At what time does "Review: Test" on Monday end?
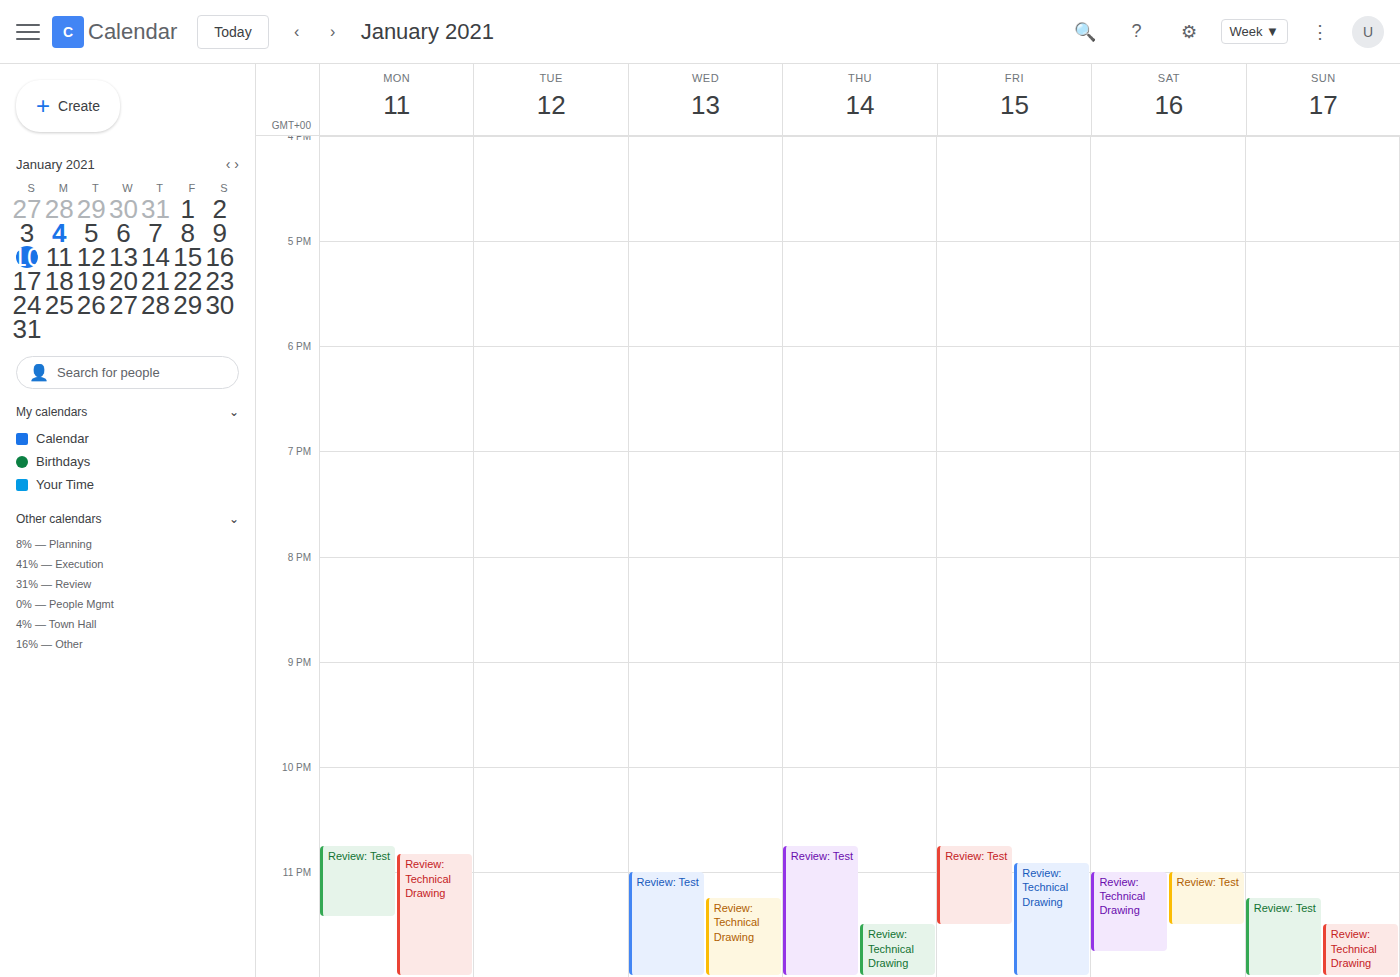
11:25 PM